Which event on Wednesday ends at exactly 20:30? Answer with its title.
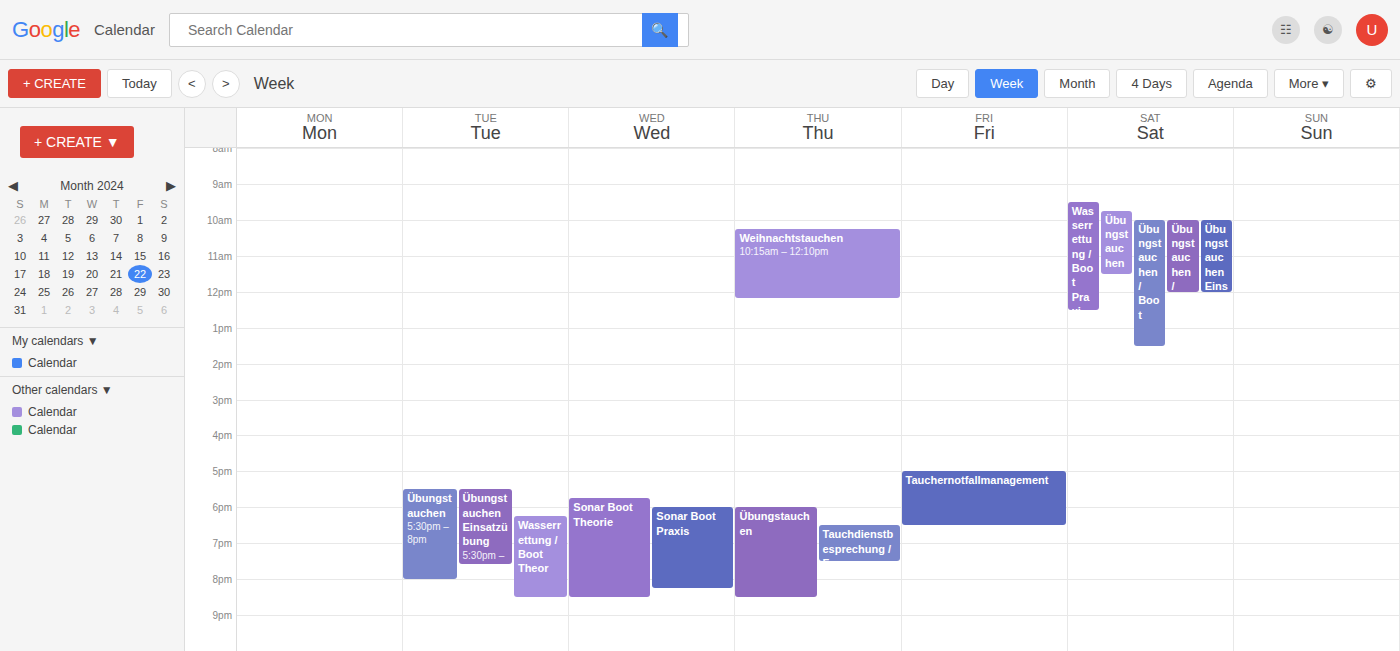
"Sonar Boot Theorie"